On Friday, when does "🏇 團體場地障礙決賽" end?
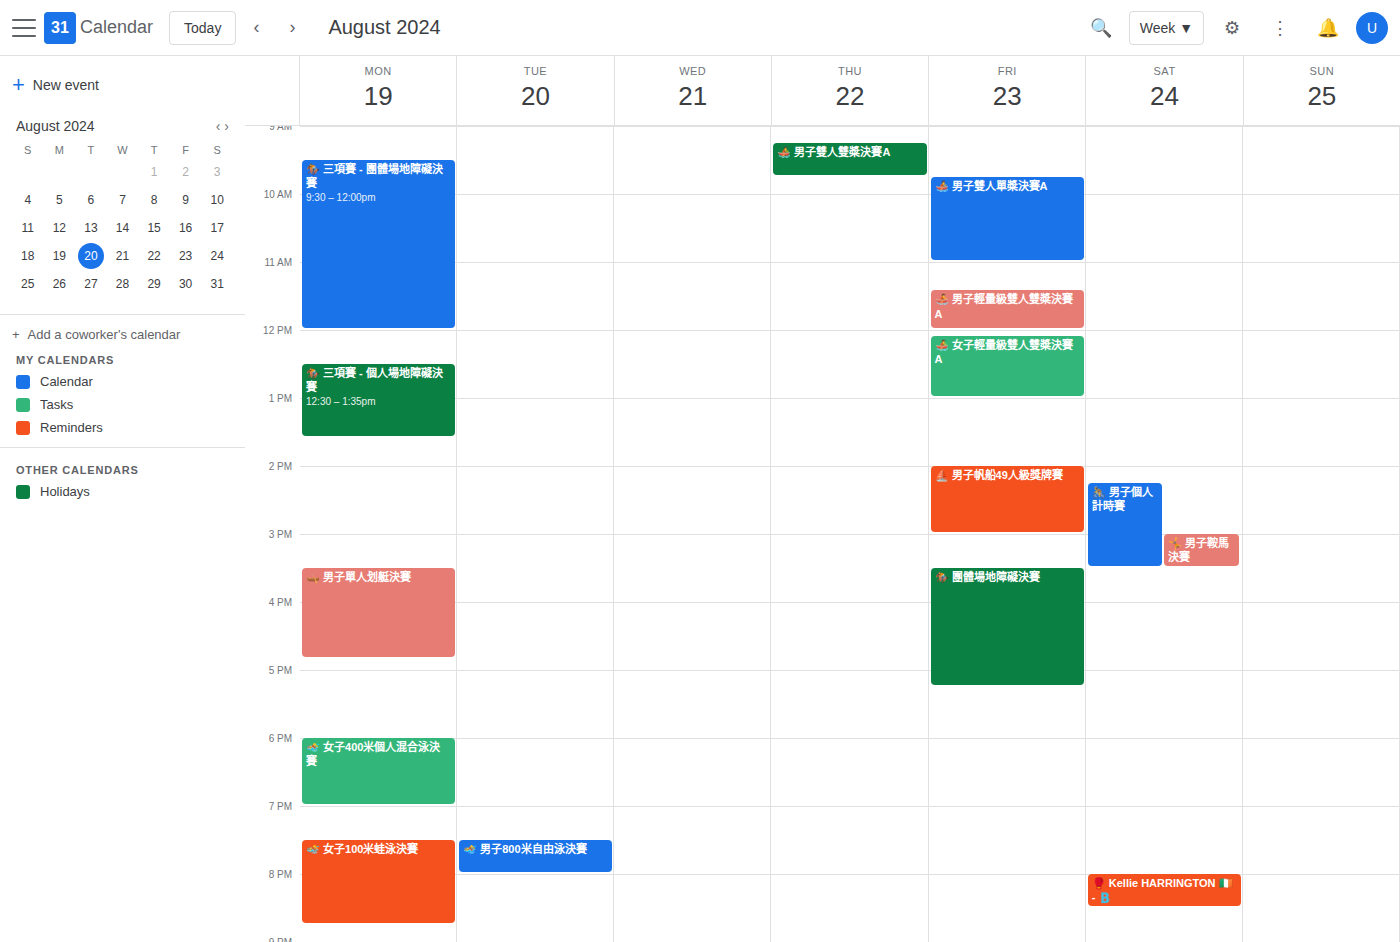
5:15 PM